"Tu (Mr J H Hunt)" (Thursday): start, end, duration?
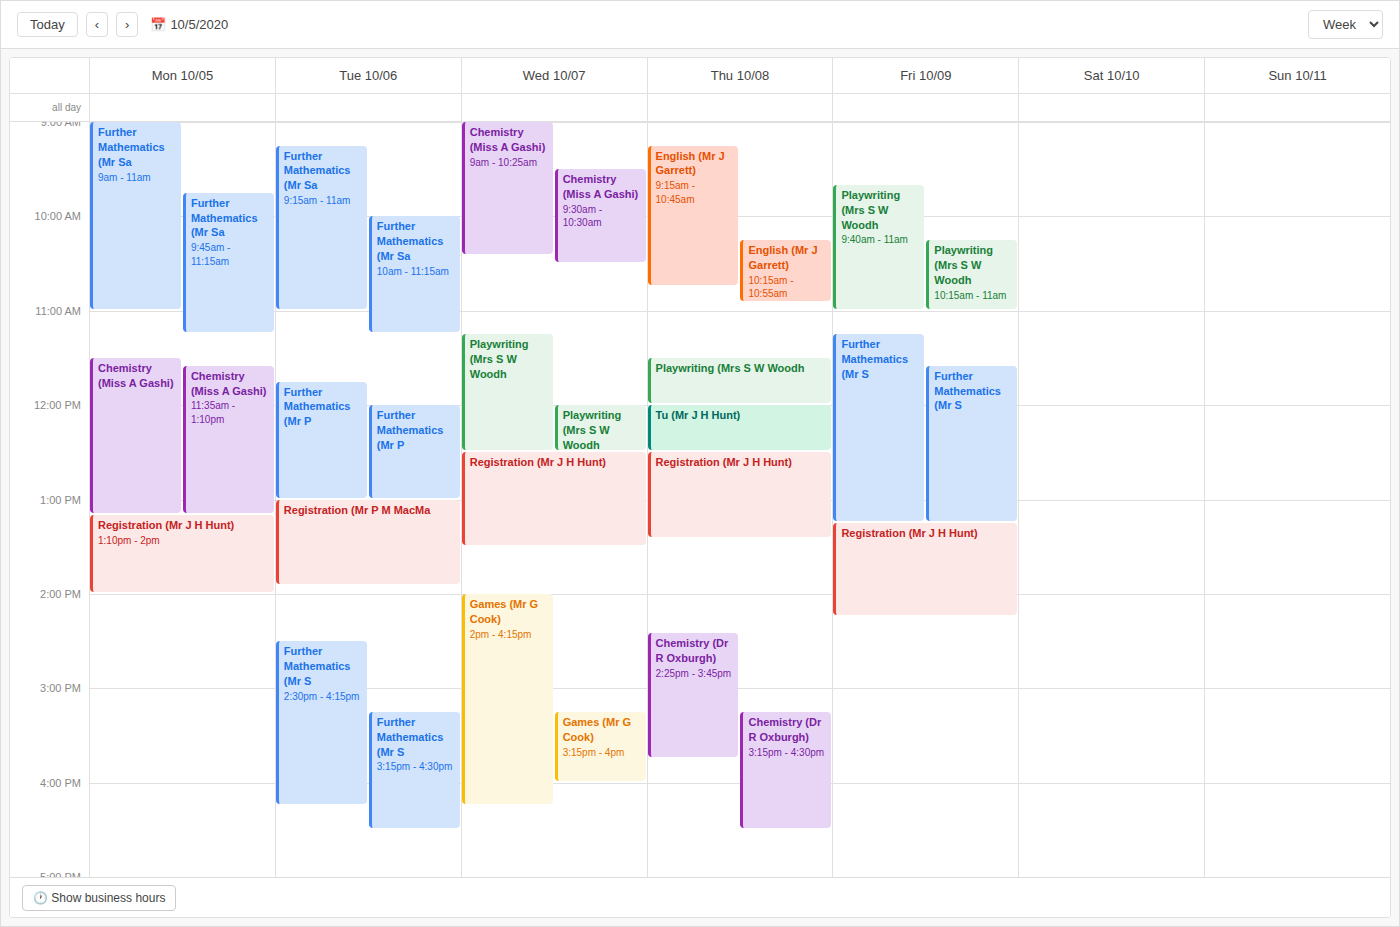
12:00 PM to 12:30 PM, 30 minutes